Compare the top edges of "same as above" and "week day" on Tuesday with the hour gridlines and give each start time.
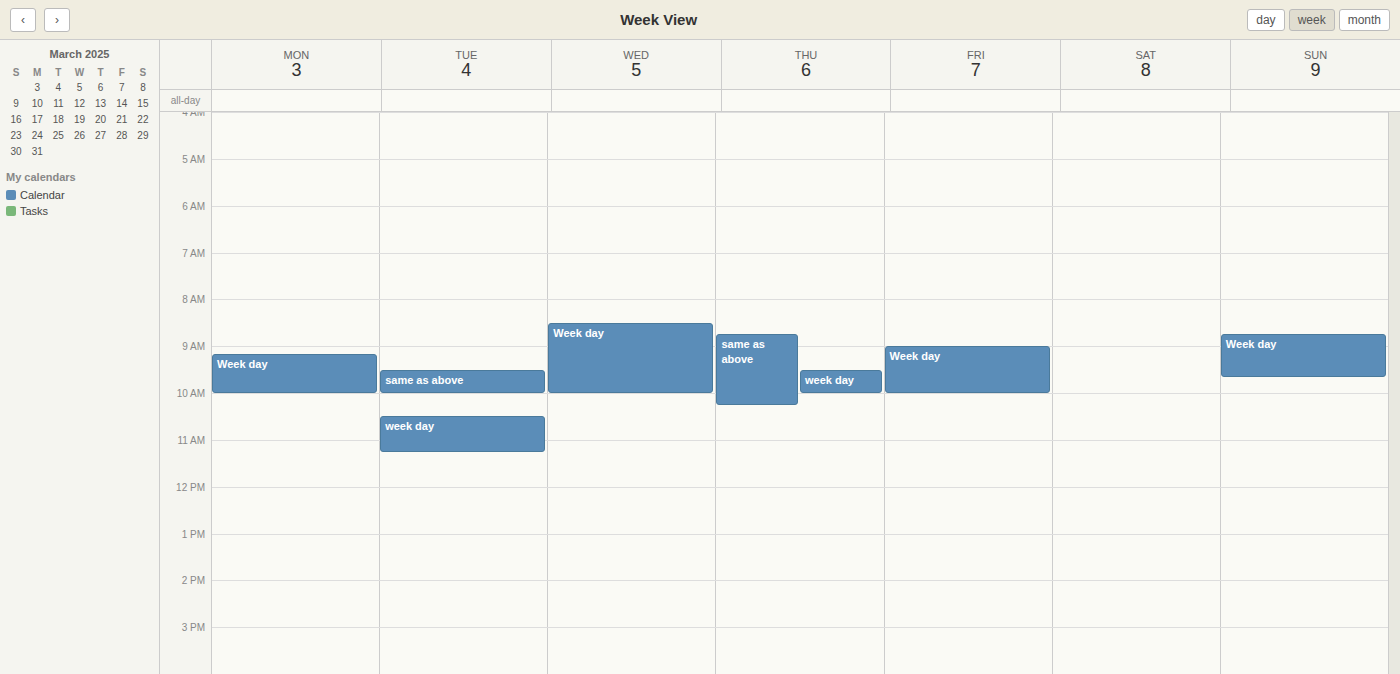
"same as above": 9:30 AM, halfway between the 9 AM and 10 AM lines. "week day": 10:30 AM, halfway between the 10 AM and 11 AM lines.